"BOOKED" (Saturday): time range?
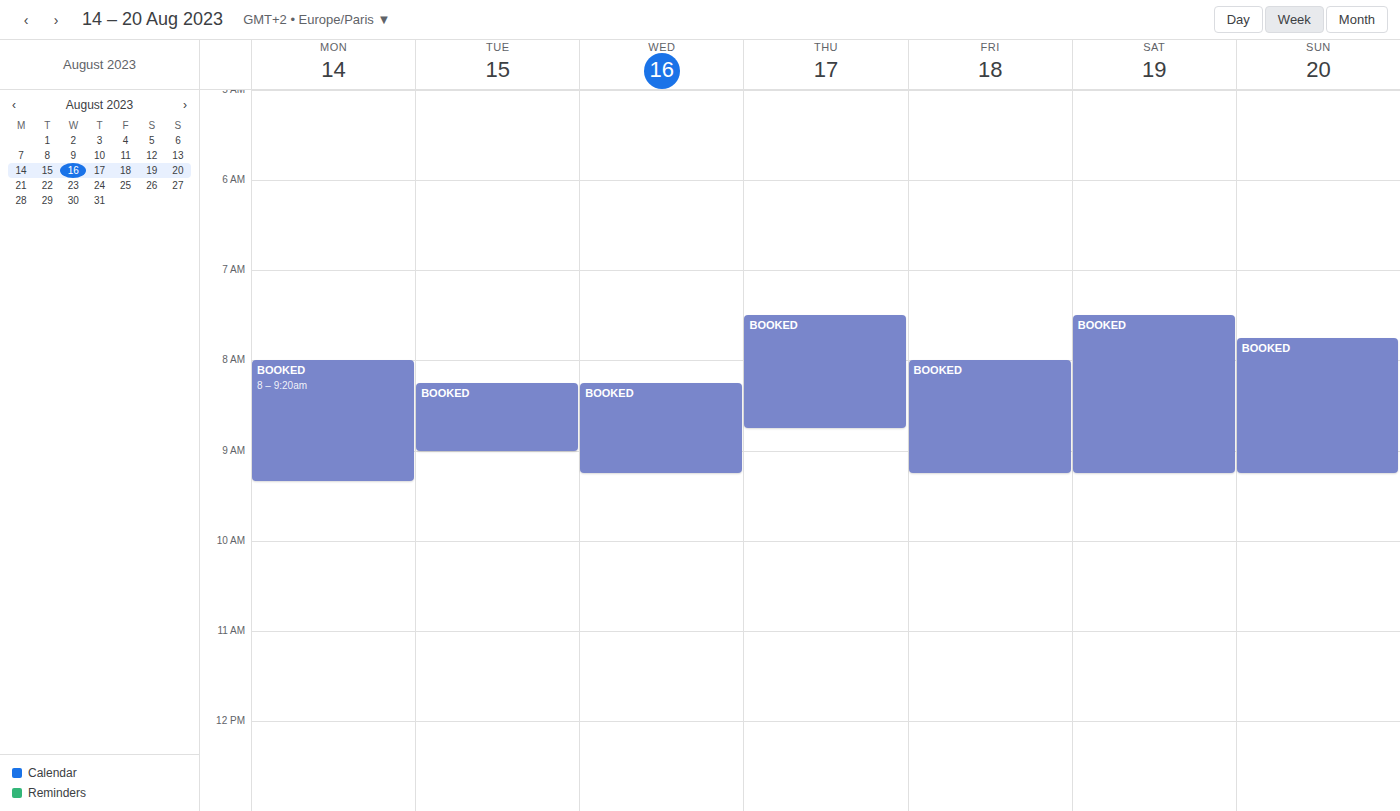
7:30 AM to 9:15 AM